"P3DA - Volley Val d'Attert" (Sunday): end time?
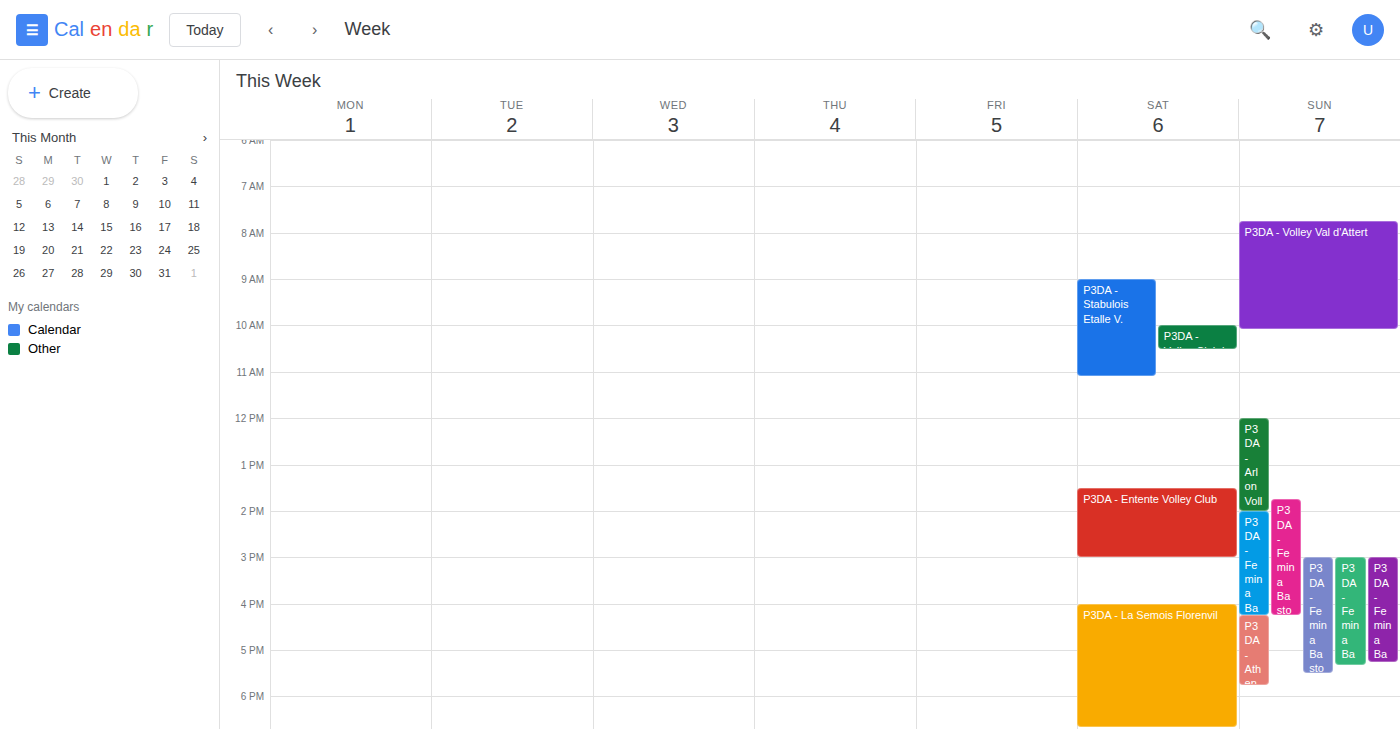
10:05 AM